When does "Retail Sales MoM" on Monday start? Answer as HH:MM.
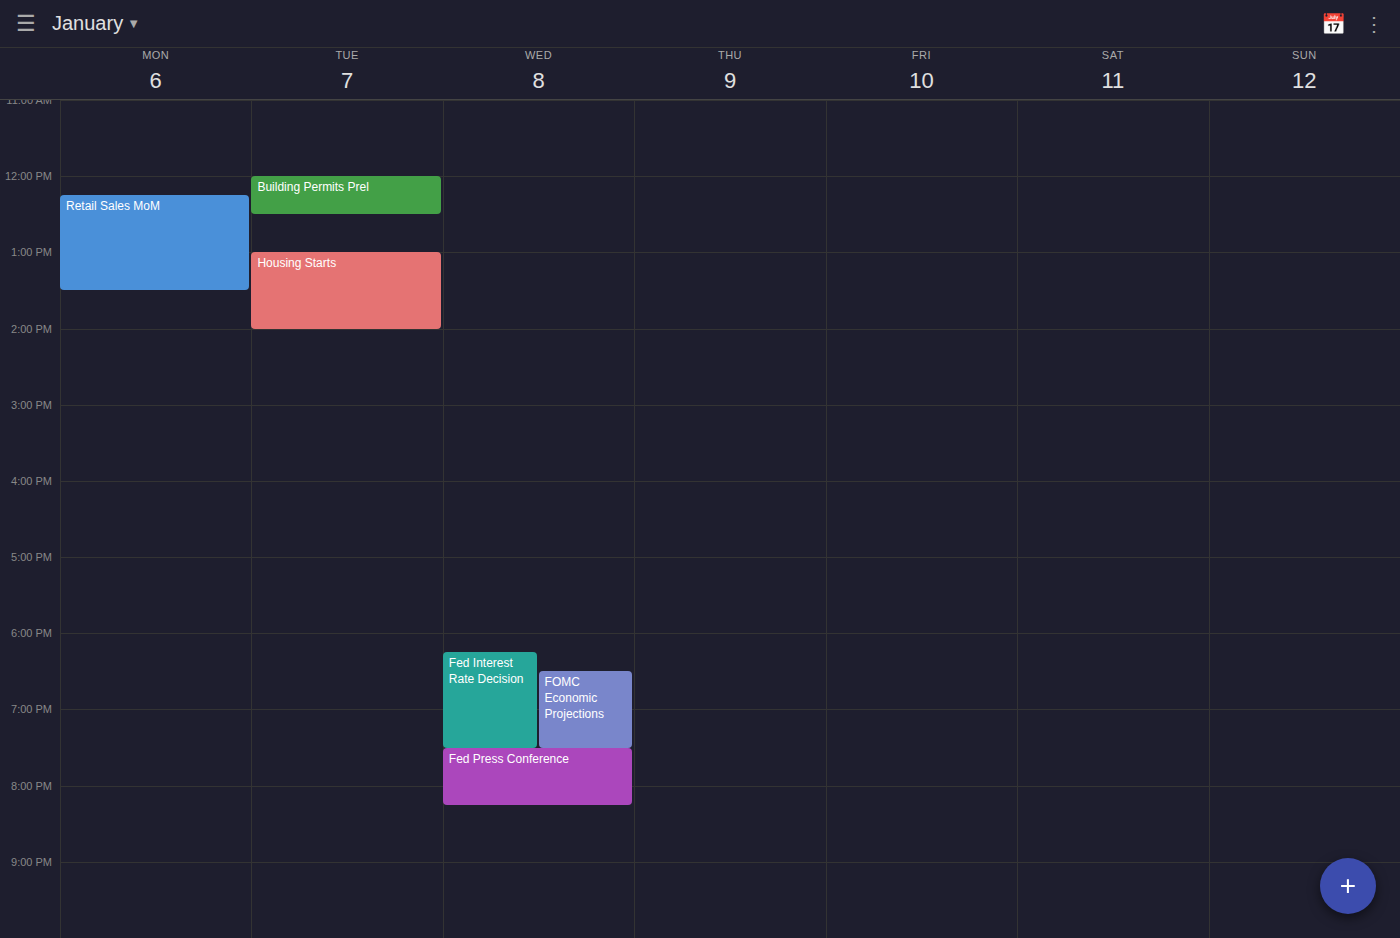
12:15